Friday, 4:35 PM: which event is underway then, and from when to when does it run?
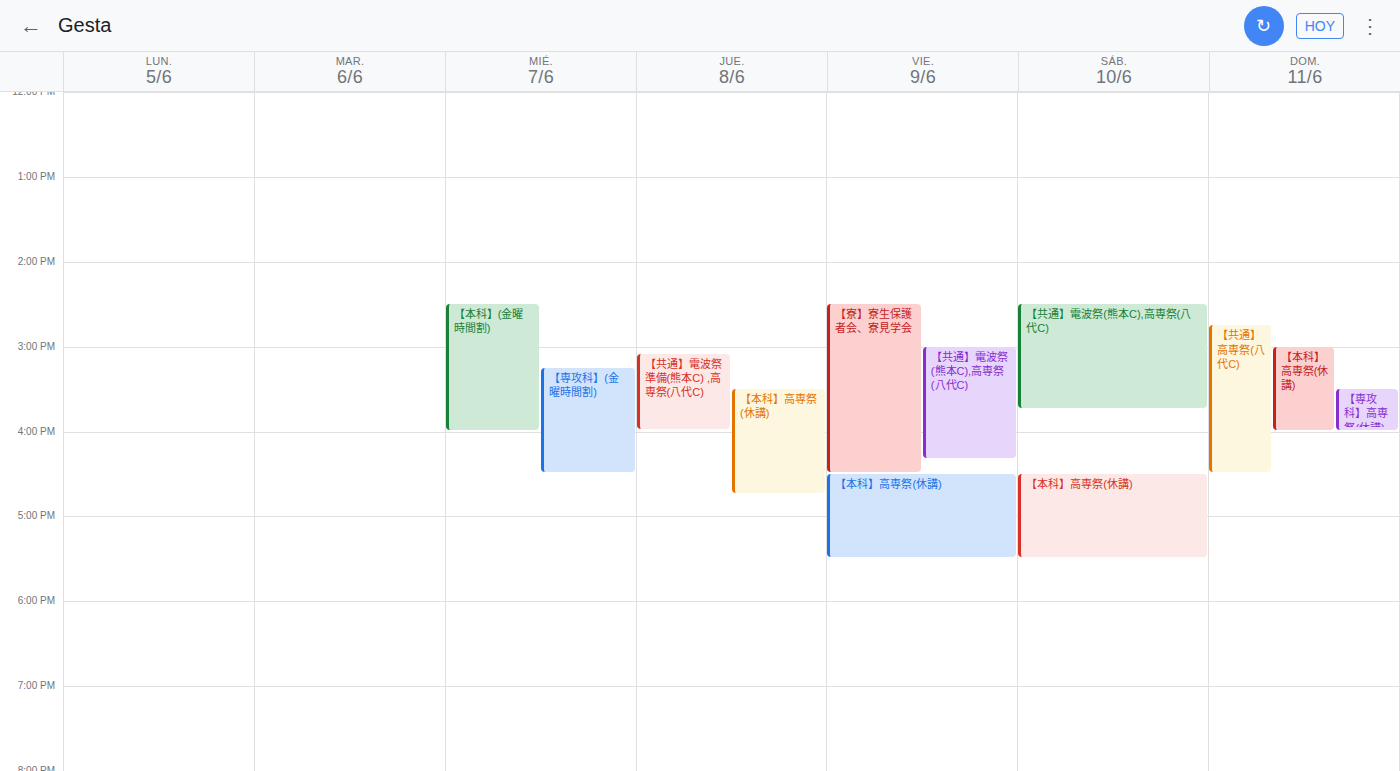
"【本科】高専祭(休講)", 4:30 PM to 5:30 PM